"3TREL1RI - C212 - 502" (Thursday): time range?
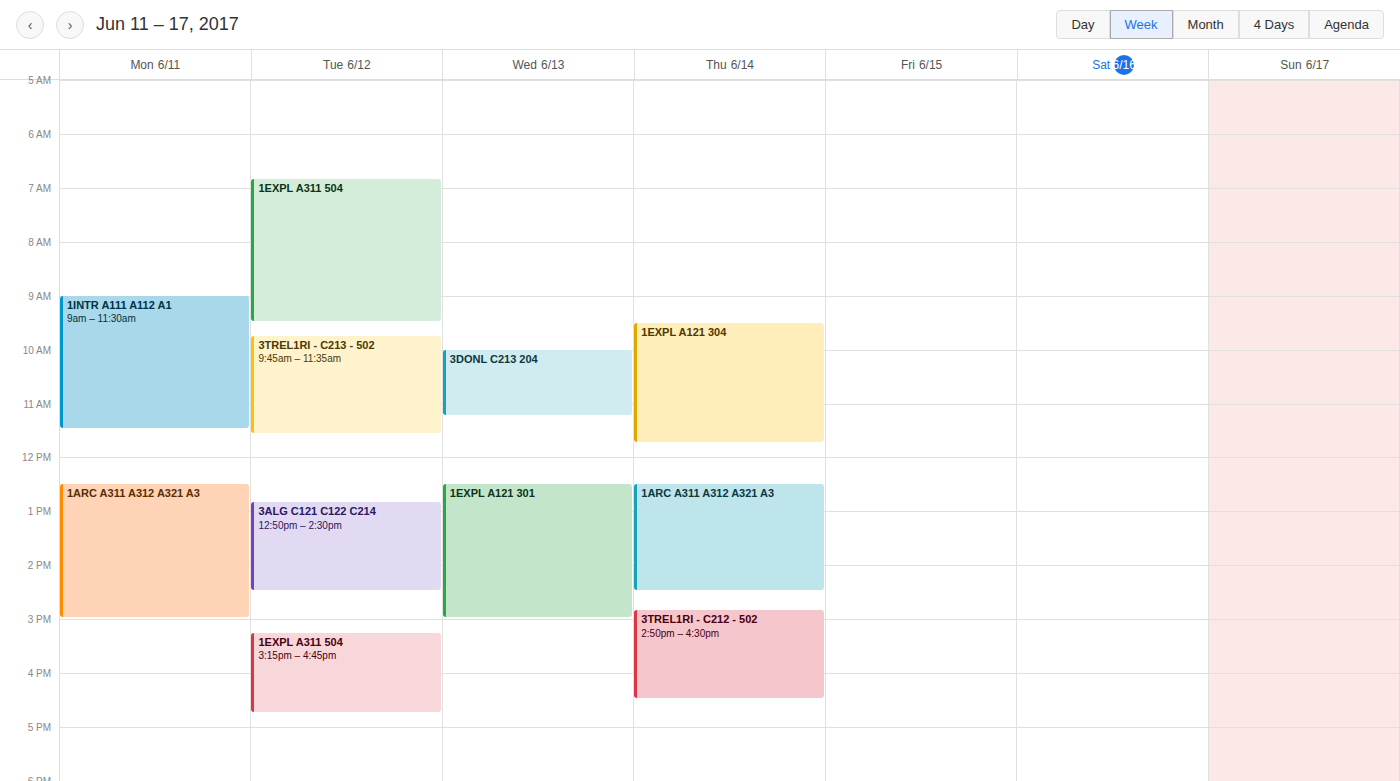
2:50 PM to 4:30 PM